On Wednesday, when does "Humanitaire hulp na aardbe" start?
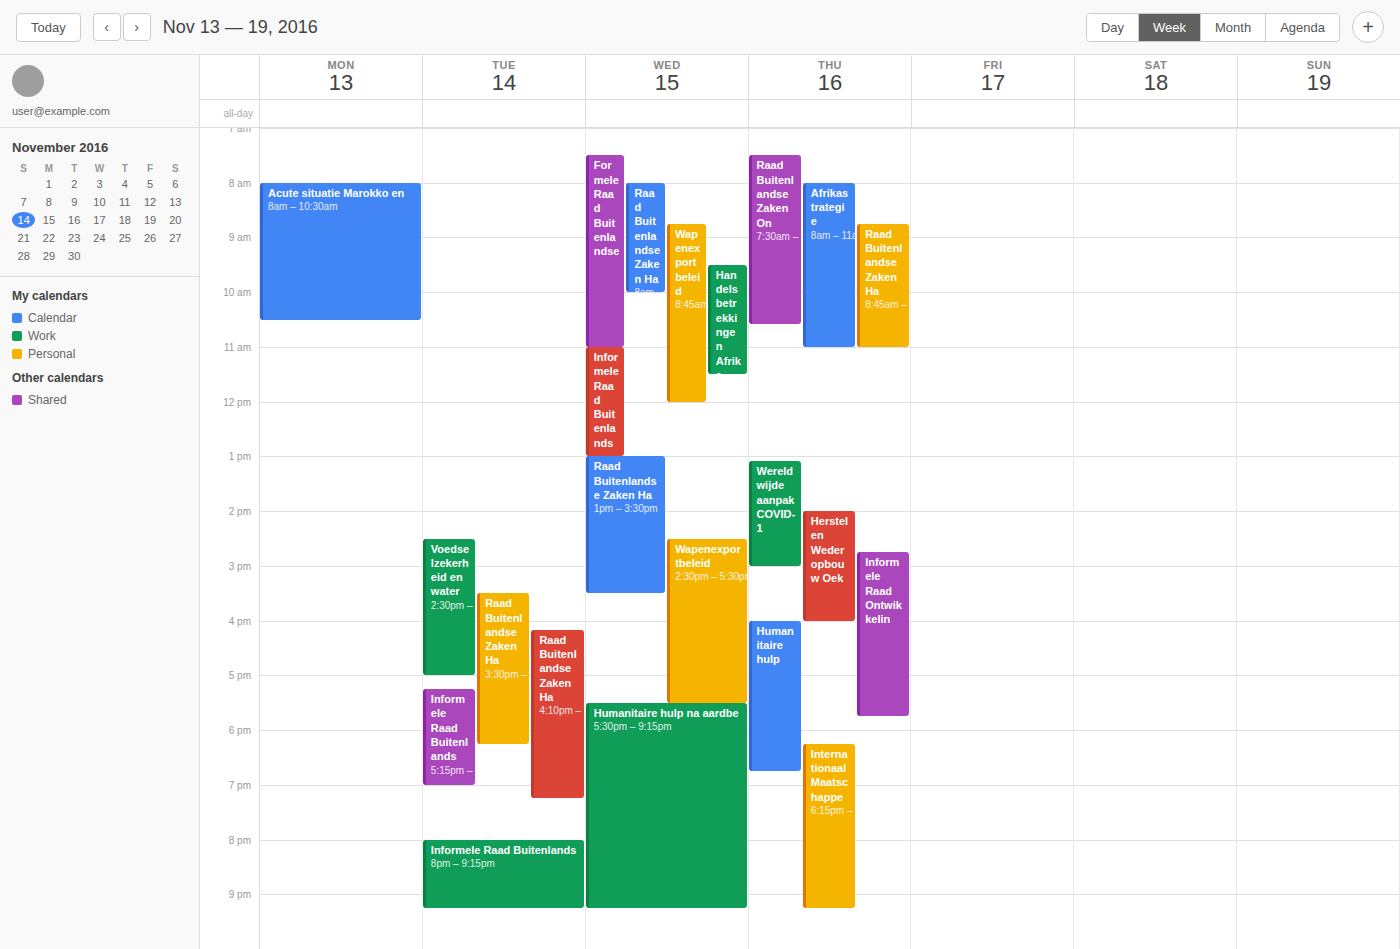
17:30